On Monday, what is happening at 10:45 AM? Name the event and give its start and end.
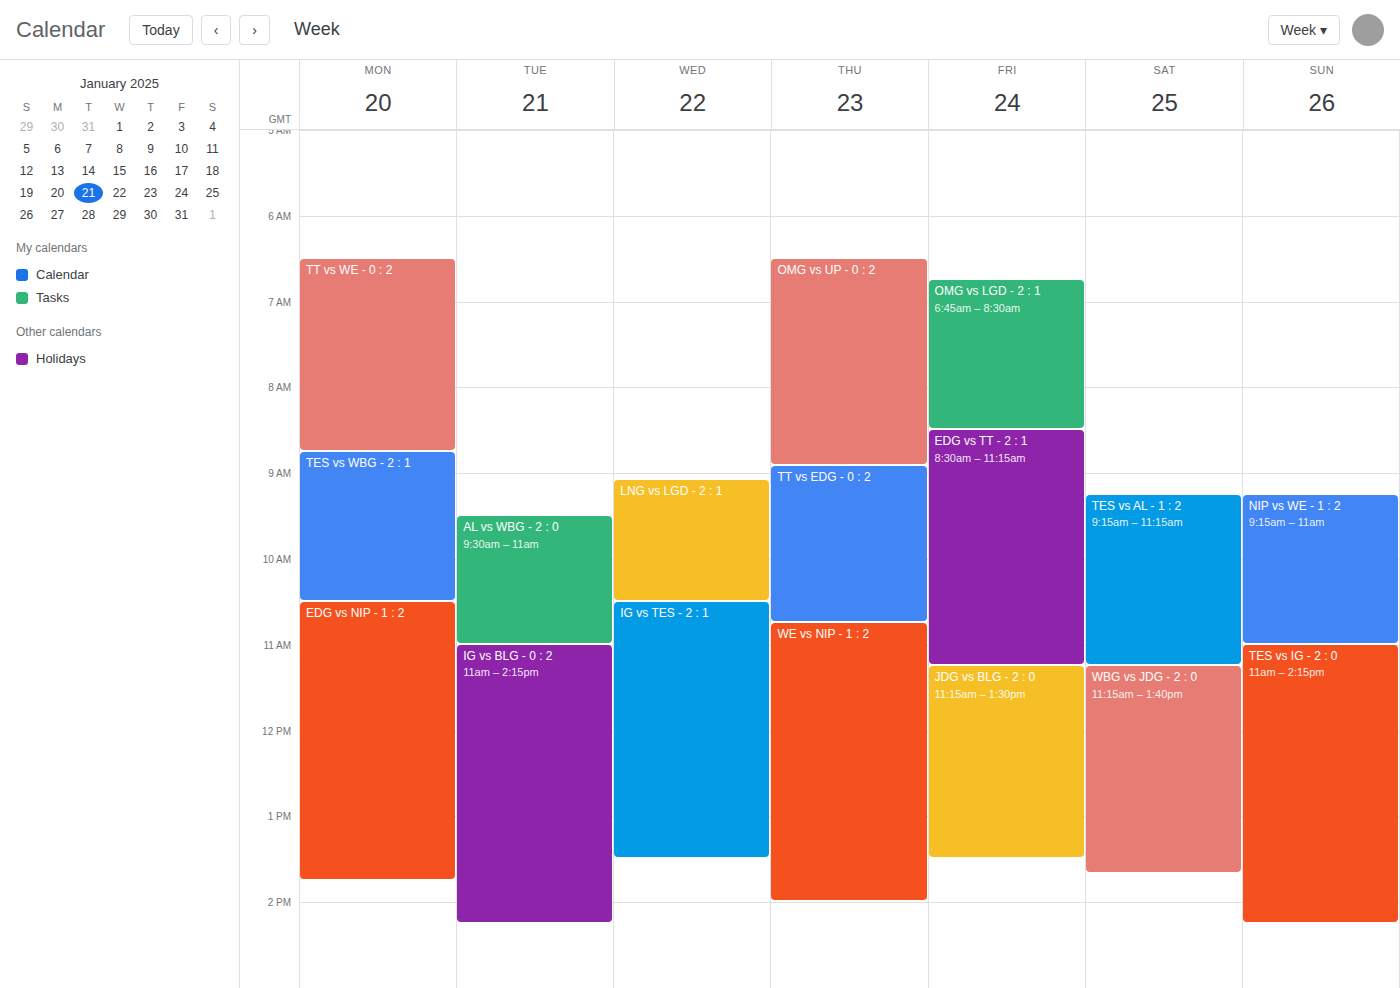
"EDG vs NIP - 1 : 2", 10:30 AM to 1:45 PM